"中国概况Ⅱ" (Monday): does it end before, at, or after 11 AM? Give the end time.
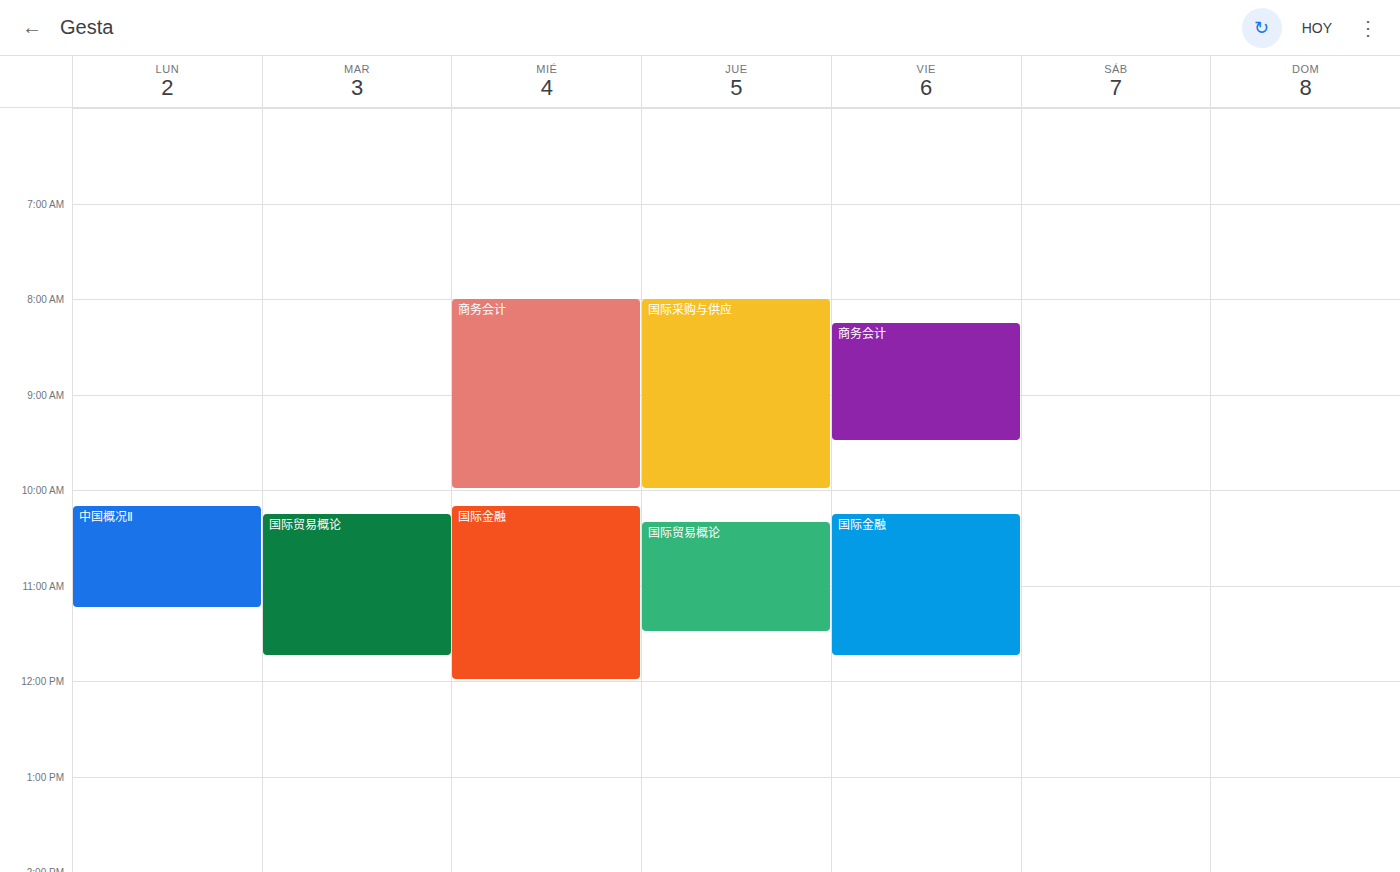
11:15 AM -- after 11 AM, 15 minutes below the 11 AM line.